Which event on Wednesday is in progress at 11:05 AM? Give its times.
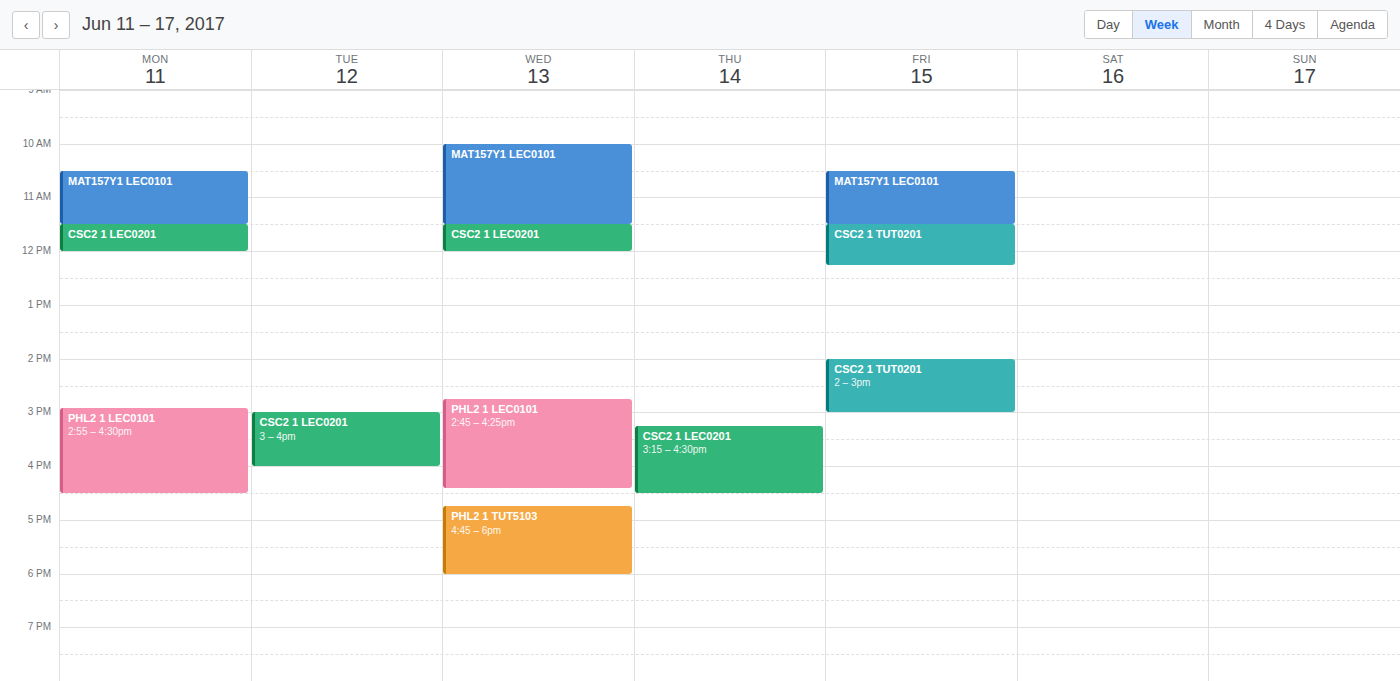
"MAT157Y1 LEC0101", 10:00 AM to 11:30 AM